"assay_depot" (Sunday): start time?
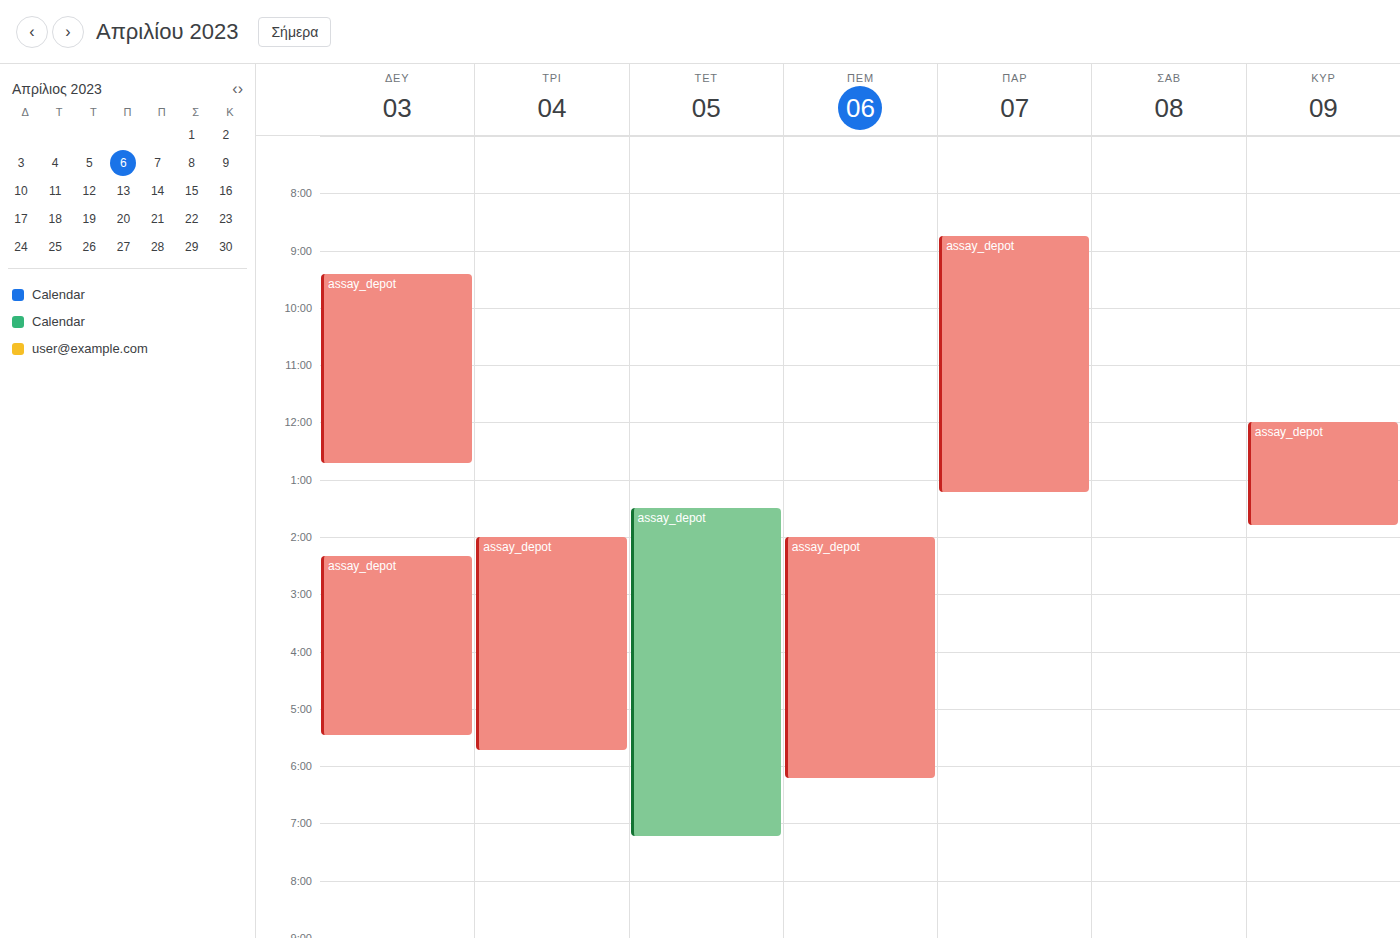
12:00 PM